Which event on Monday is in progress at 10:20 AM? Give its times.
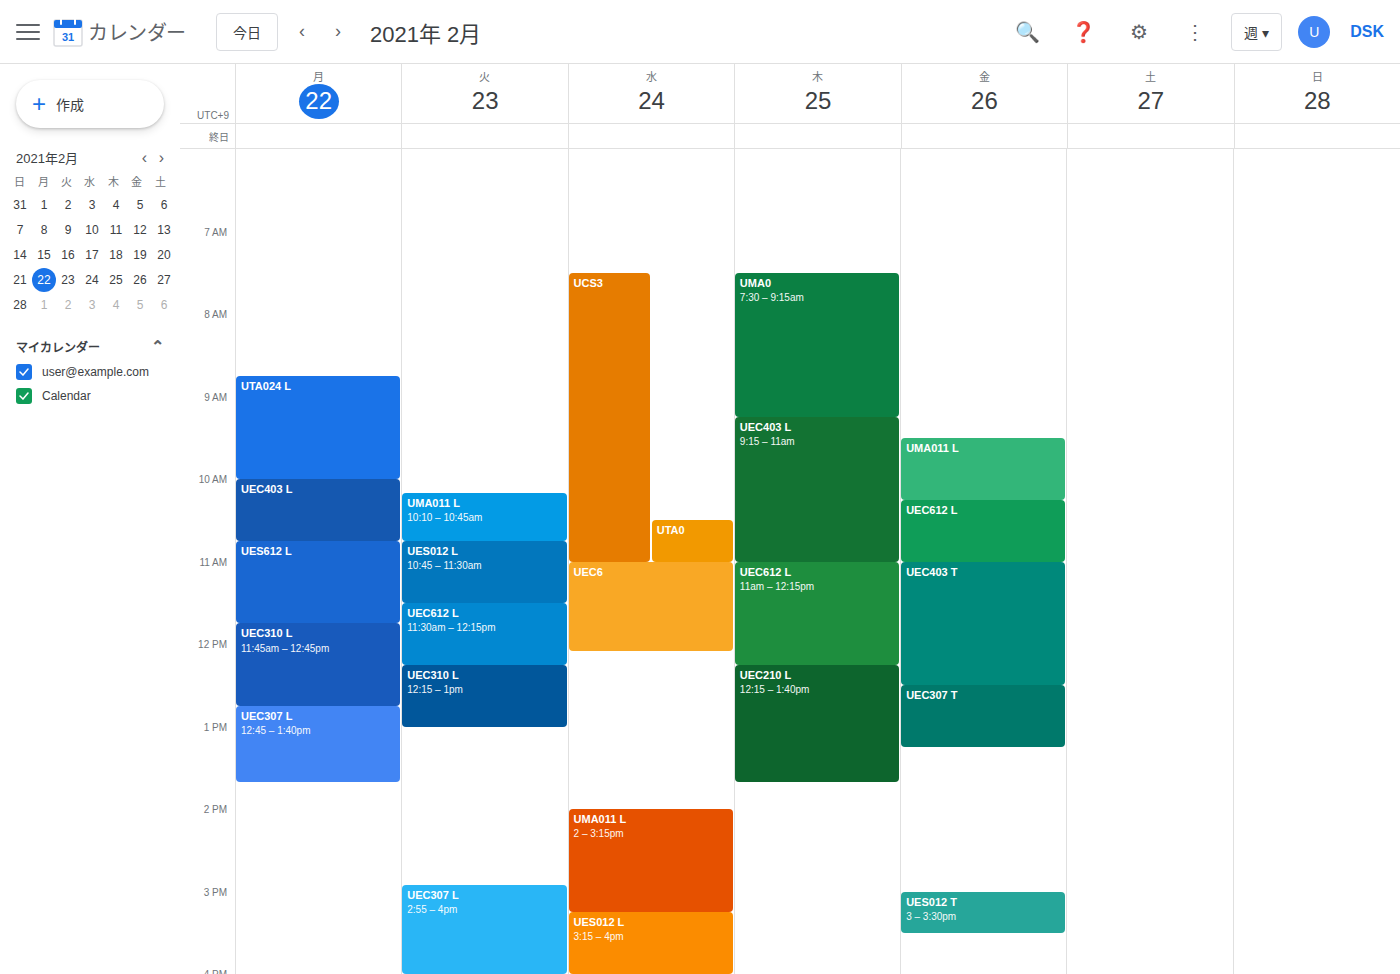
"UEC403 L", 10:00 AM to 10:45 AM